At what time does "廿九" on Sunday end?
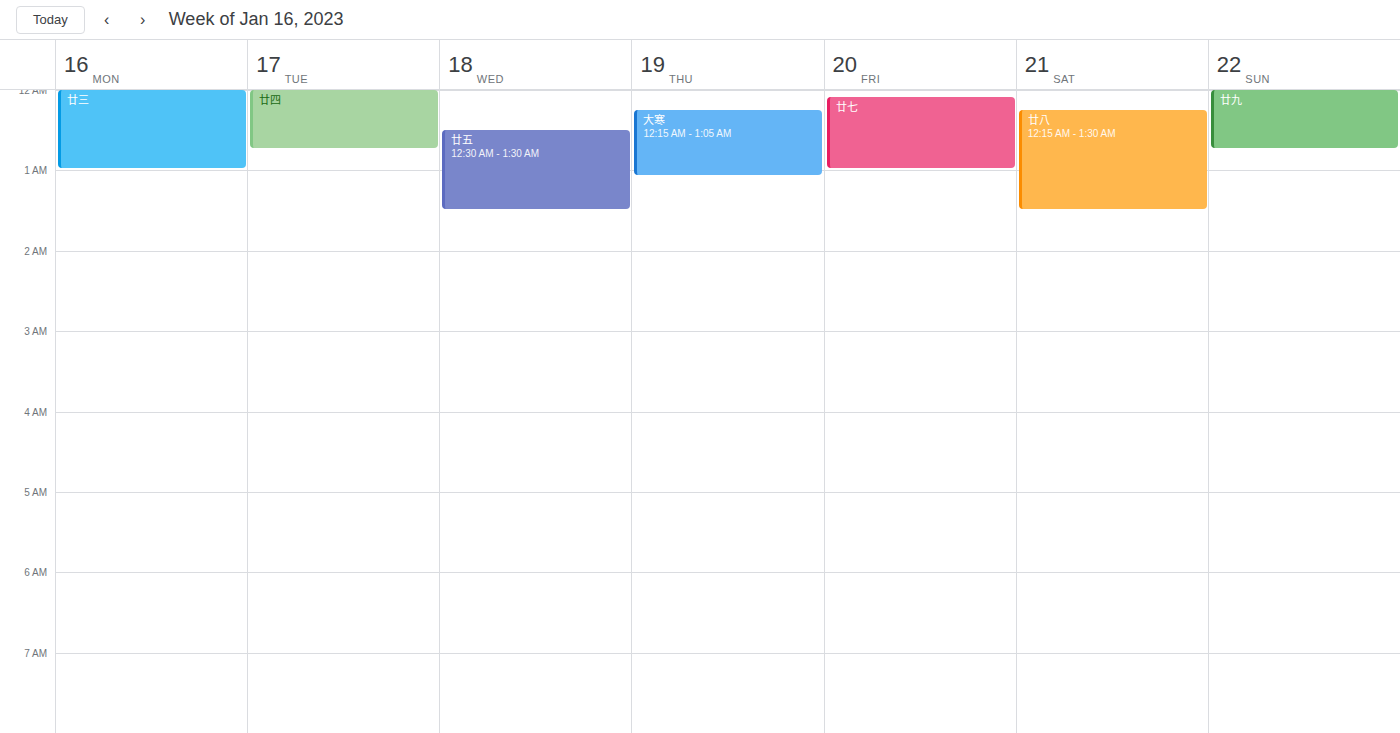
12:45 AM